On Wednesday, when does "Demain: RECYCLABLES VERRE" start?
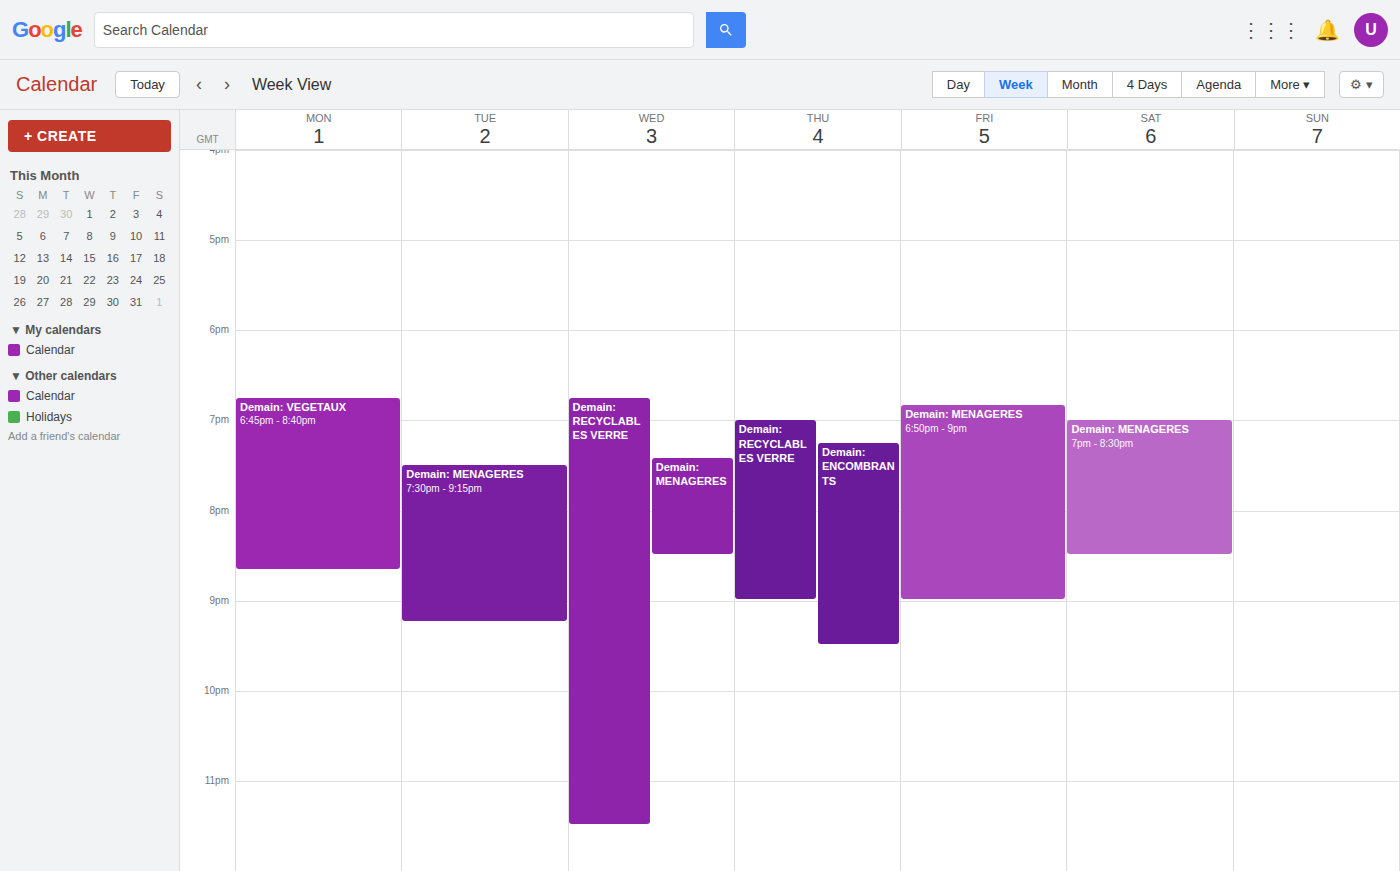
6:45 PM